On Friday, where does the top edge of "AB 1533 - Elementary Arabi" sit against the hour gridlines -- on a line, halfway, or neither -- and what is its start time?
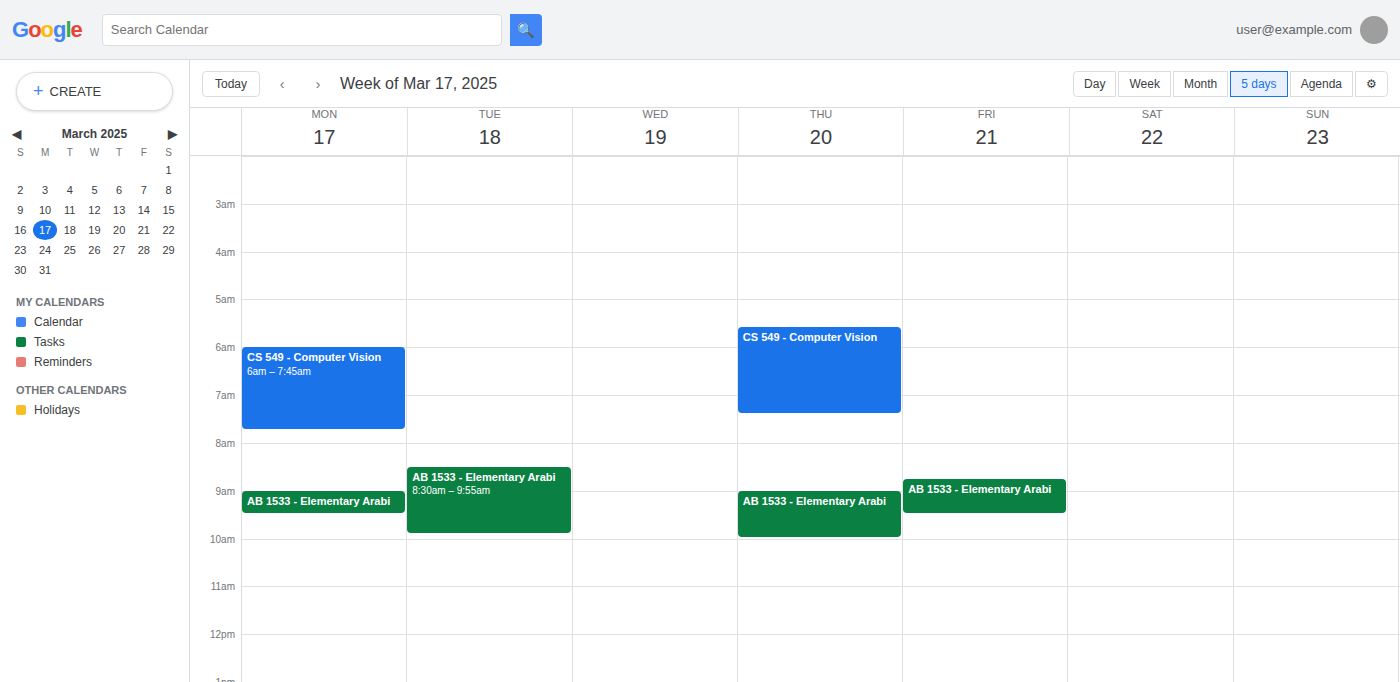
8:45 AM -- neither: three quarters of the way from the 8 AM line to the 9 AM line.